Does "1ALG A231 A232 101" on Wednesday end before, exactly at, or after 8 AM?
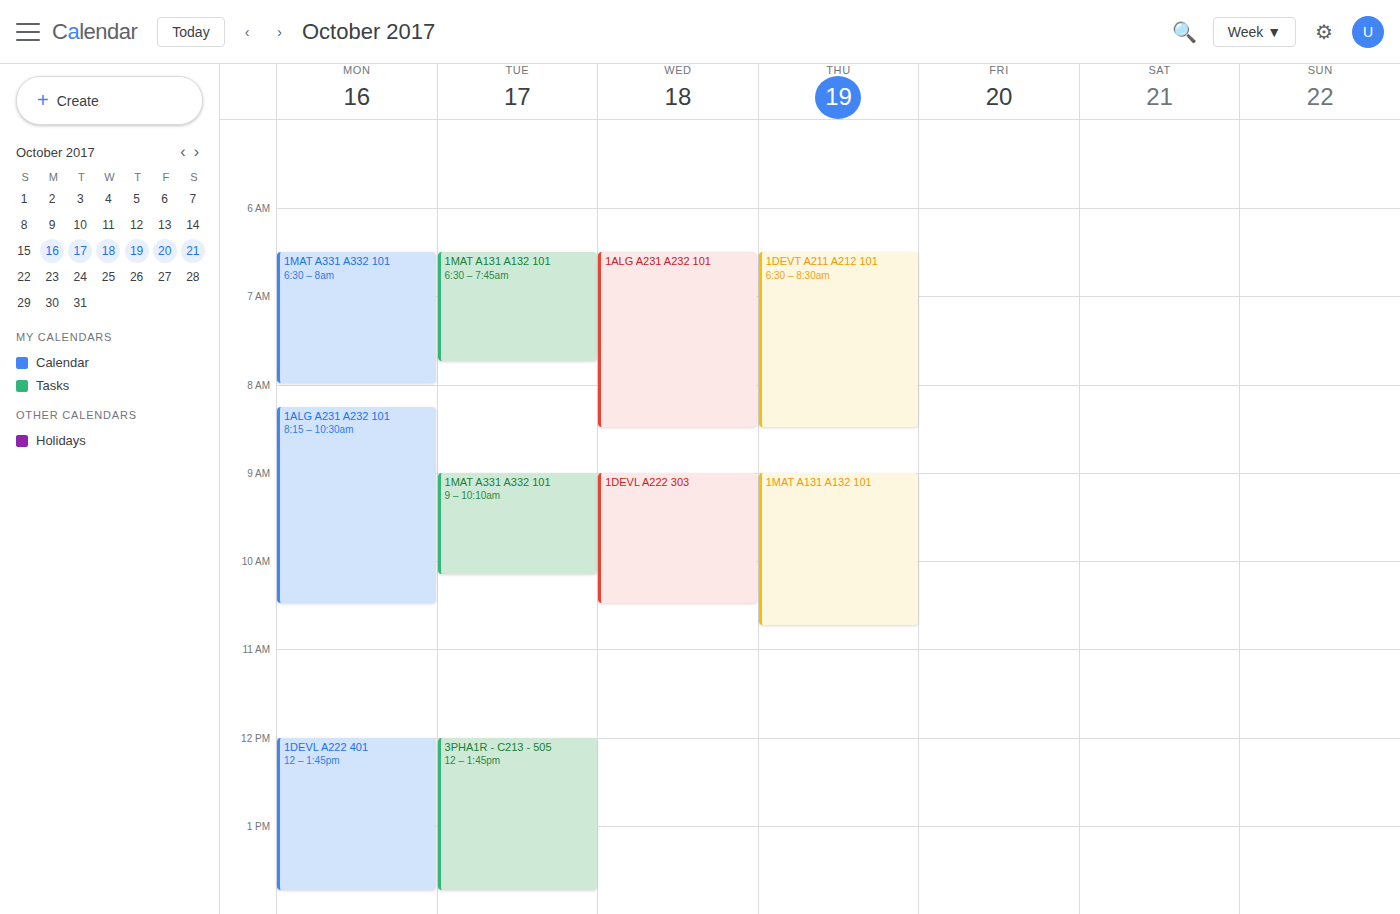
8:30 AM -- after 8 AM, 30 minutes below the 8 AM line.